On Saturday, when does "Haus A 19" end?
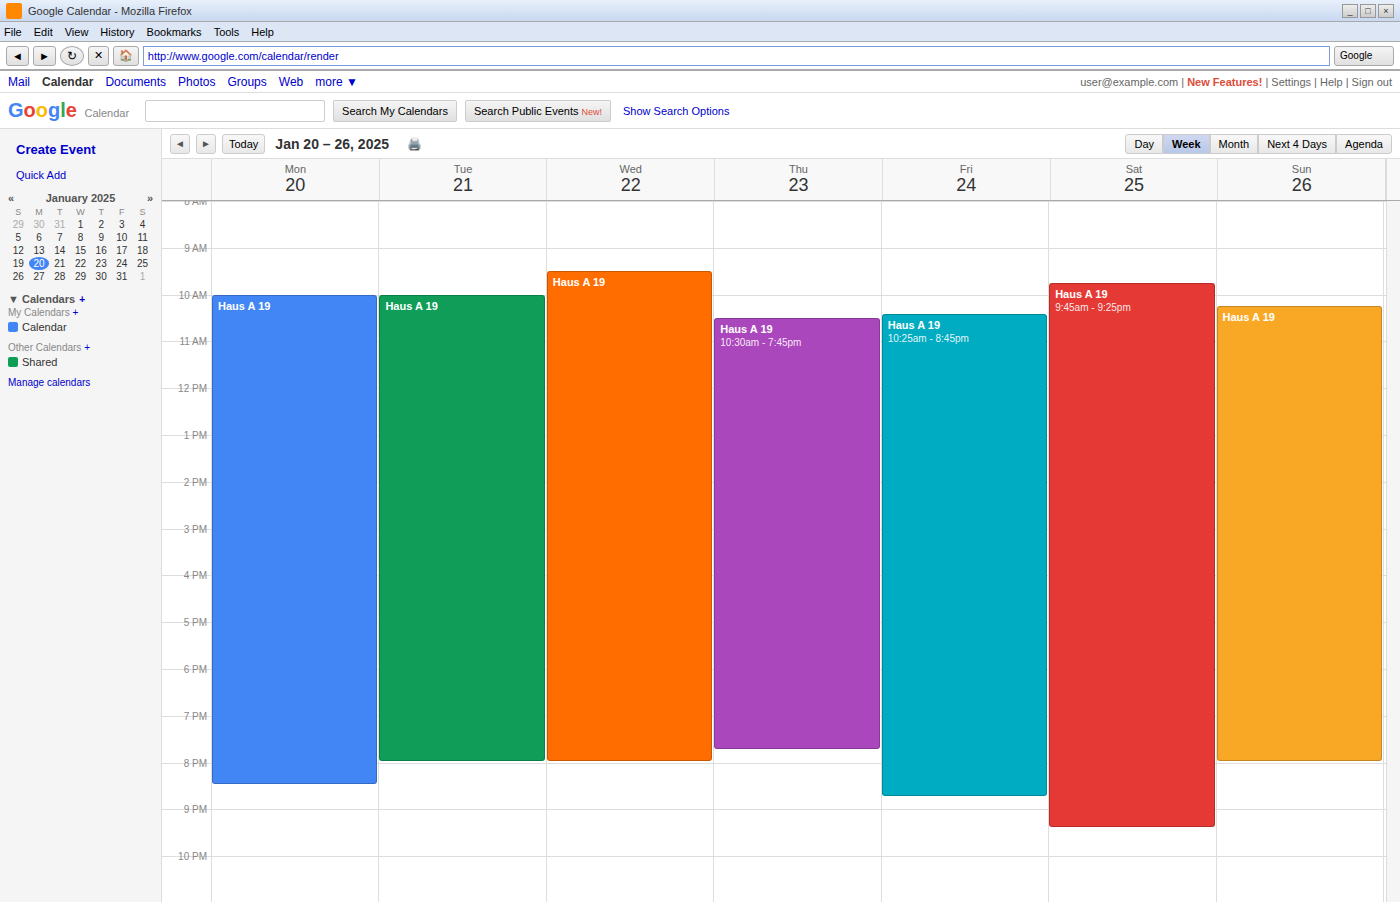
9:25 PM